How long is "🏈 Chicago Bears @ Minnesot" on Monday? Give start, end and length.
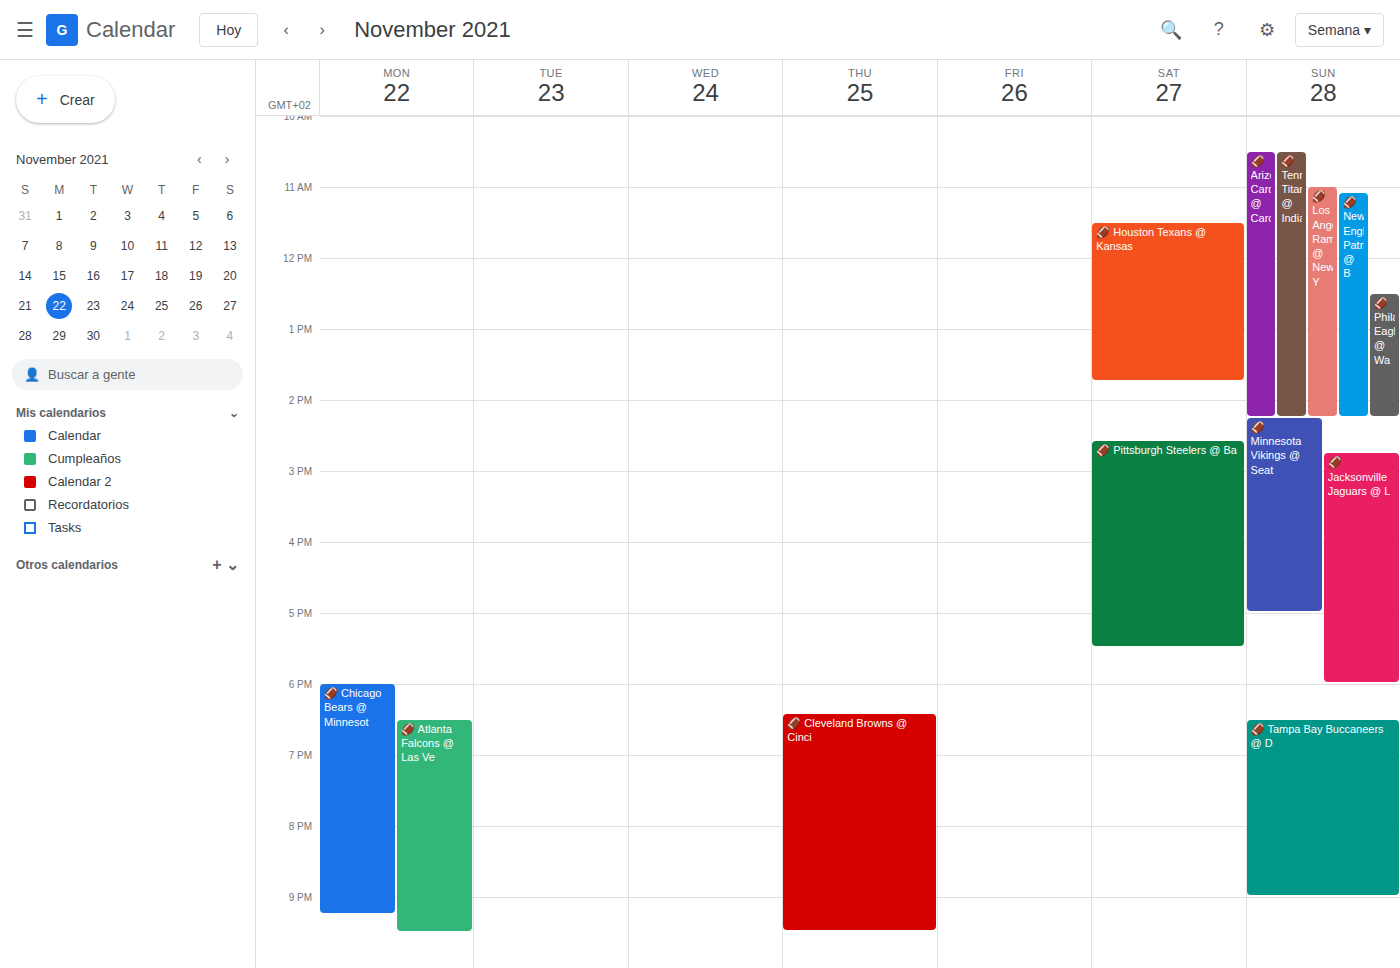
18:00 to 21:15, 3 hours 15 minutes